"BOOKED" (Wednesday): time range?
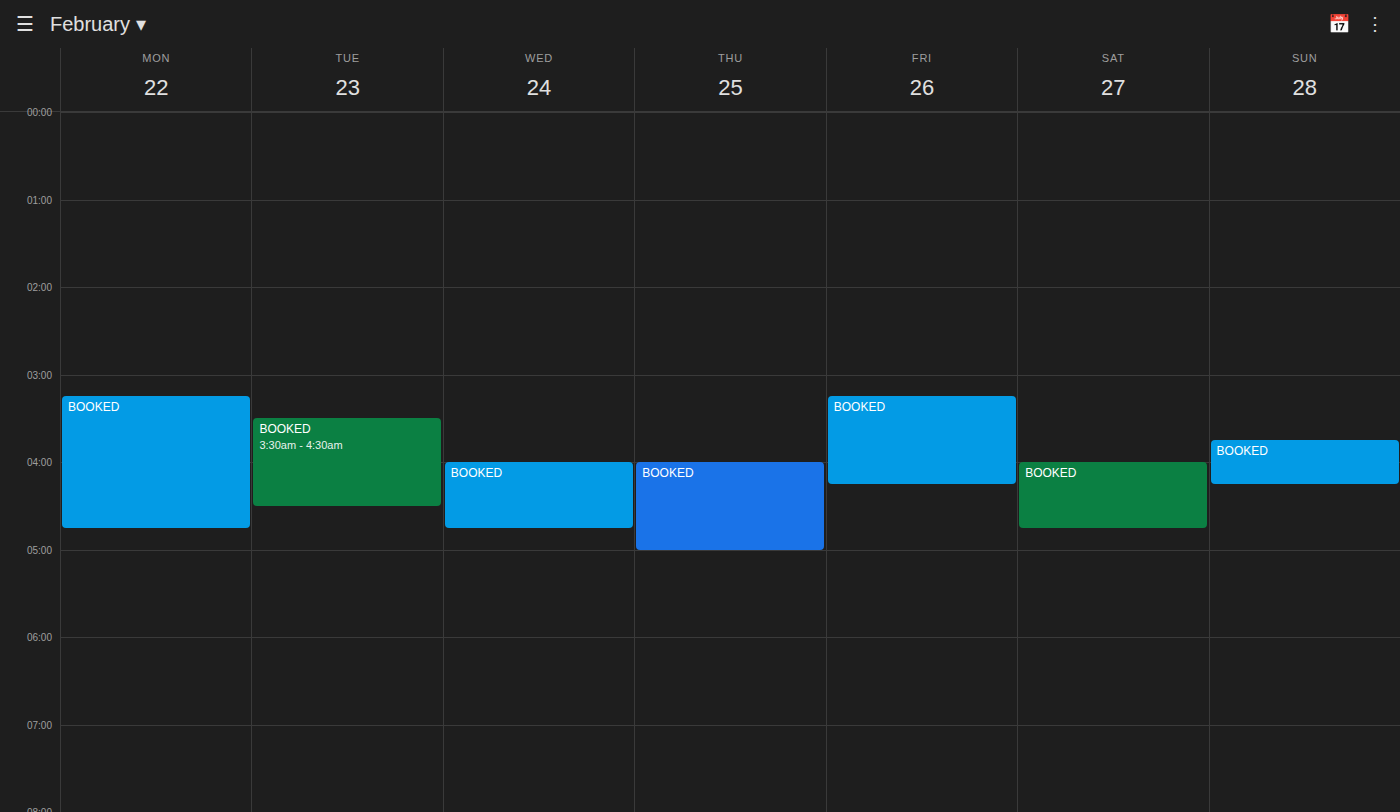
4:00 AM to 4:45 AM